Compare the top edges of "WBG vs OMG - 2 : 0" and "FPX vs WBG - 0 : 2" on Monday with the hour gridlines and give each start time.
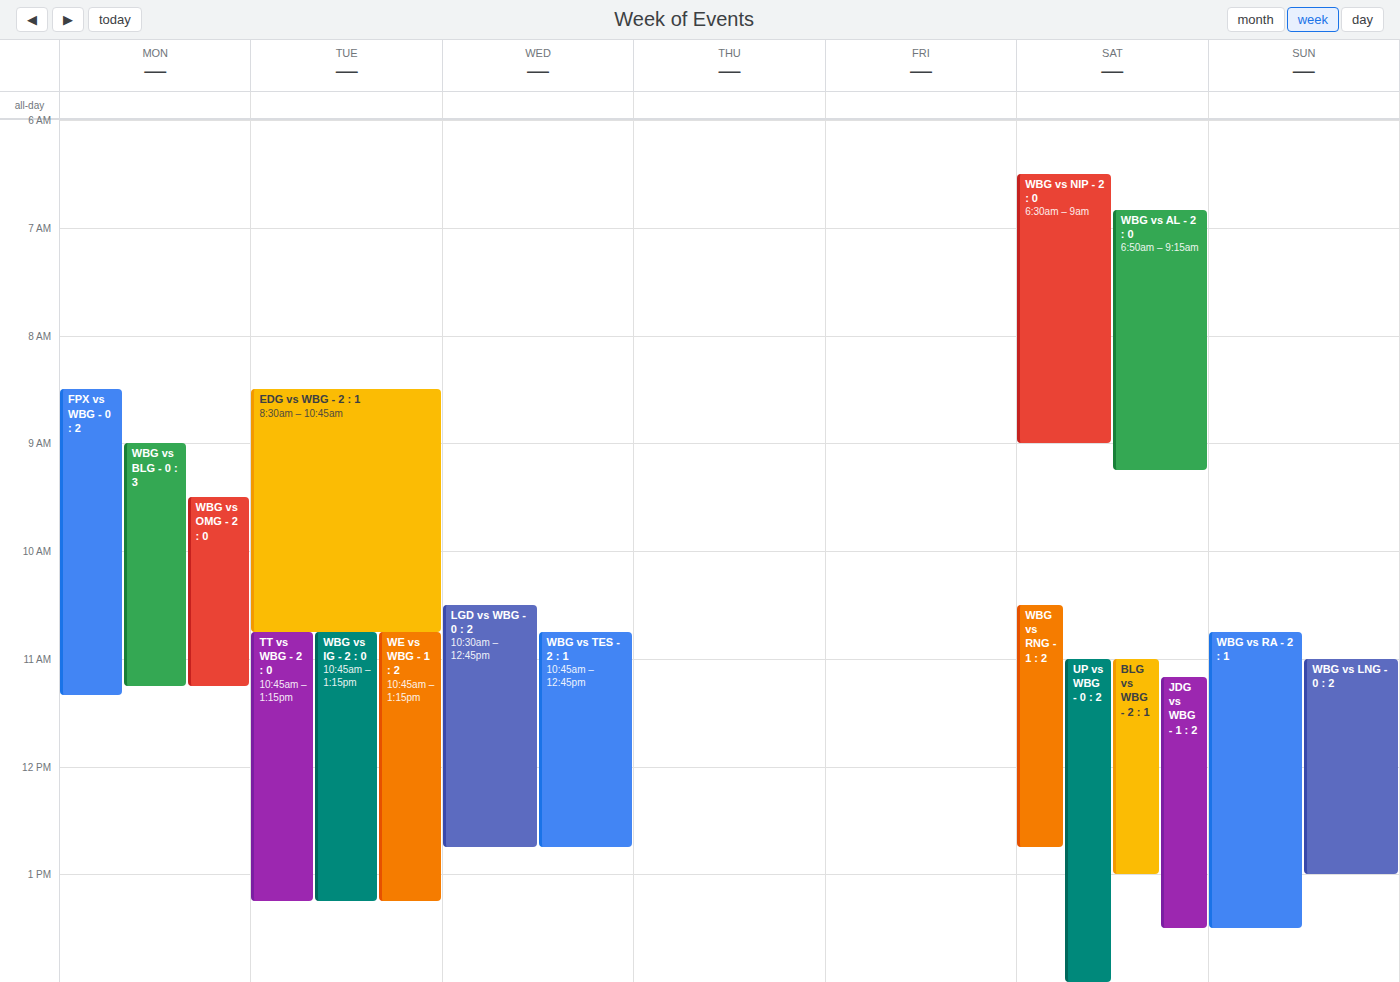
"WBG vs OMG - 2 : 0": 9:30 AM, halfway between the 9 AM and 10 AM lines. "FPX vs WBG - 0 : 2": 8:30 AM, halfway between the 8 AM and 9 AM lines.